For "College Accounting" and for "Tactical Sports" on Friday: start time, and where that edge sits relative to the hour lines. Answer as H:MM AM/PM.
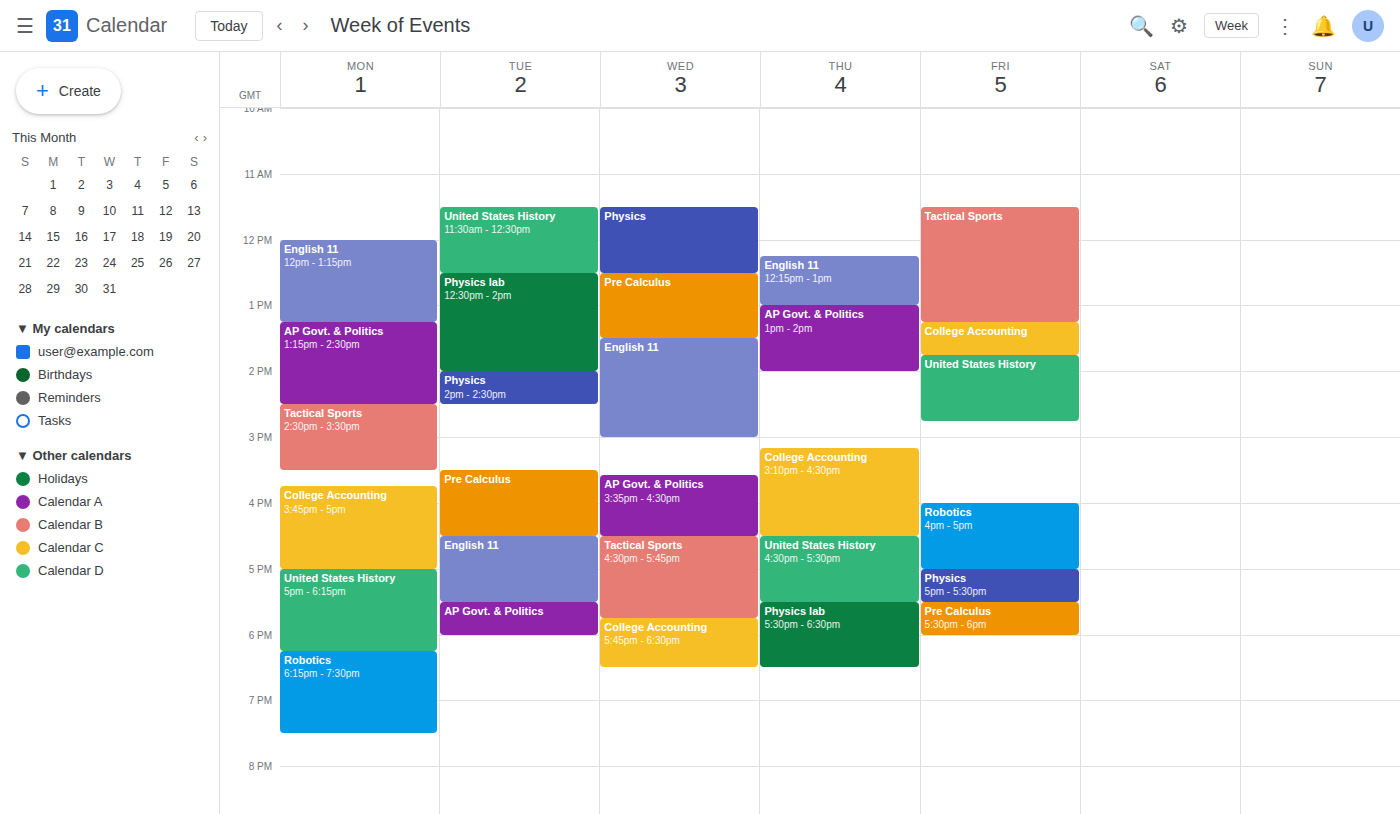
"College Accounting": 1:15 PM, neither: a quarter of the way from the 1 PM line to the 2 PM line. "Tactical Sports": 11:30 AM, halfway between the 11 AM and 12 PM lines.